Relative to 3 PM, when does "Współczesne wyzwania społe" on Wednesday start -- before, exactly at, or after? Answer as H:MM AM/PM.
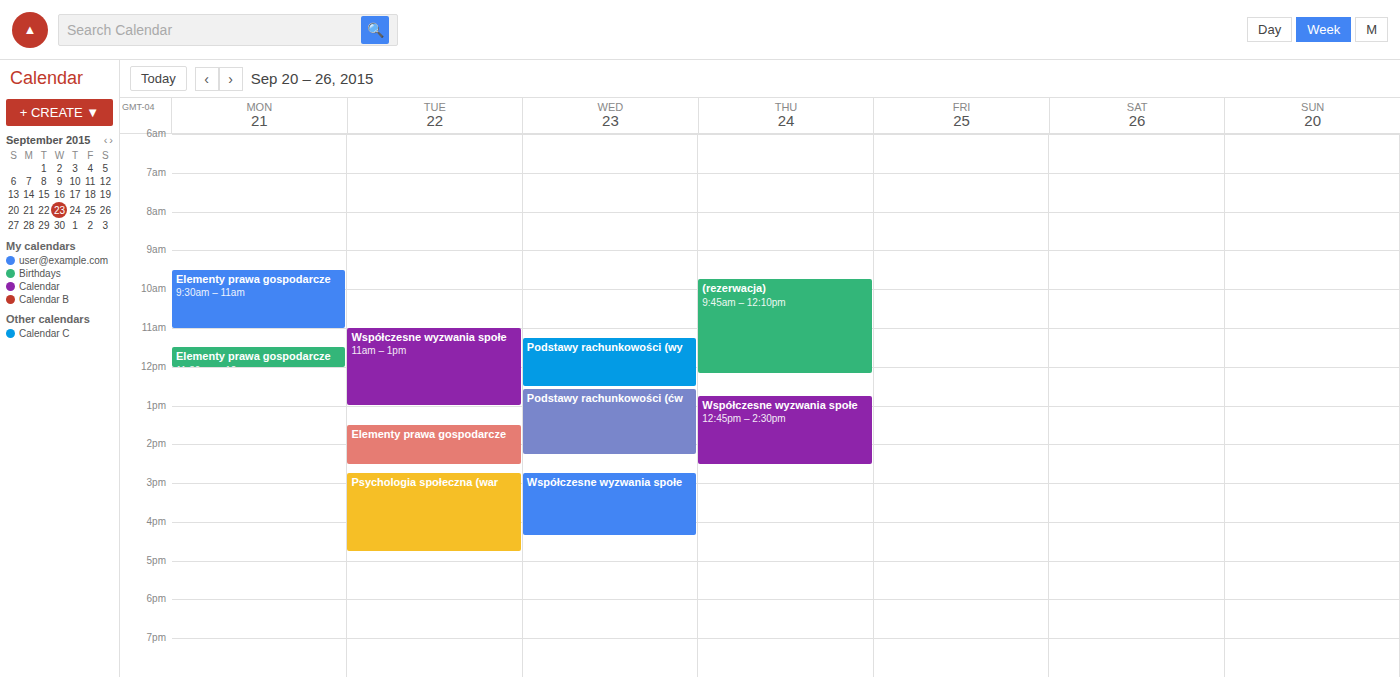
2:45 PM -- before 3 PM, 15 minutes above the 3 PM line.